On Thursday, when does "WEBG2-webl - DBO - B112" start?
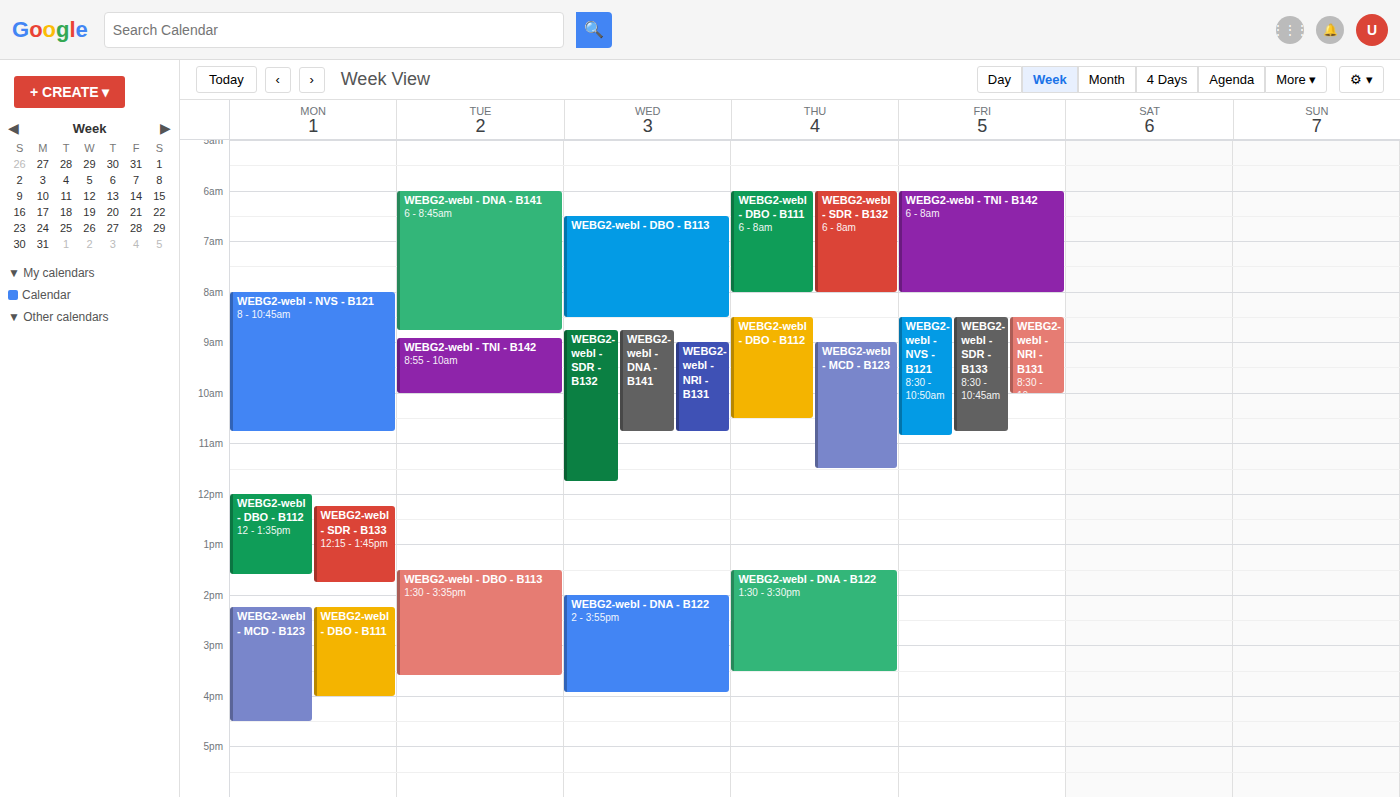
08:30